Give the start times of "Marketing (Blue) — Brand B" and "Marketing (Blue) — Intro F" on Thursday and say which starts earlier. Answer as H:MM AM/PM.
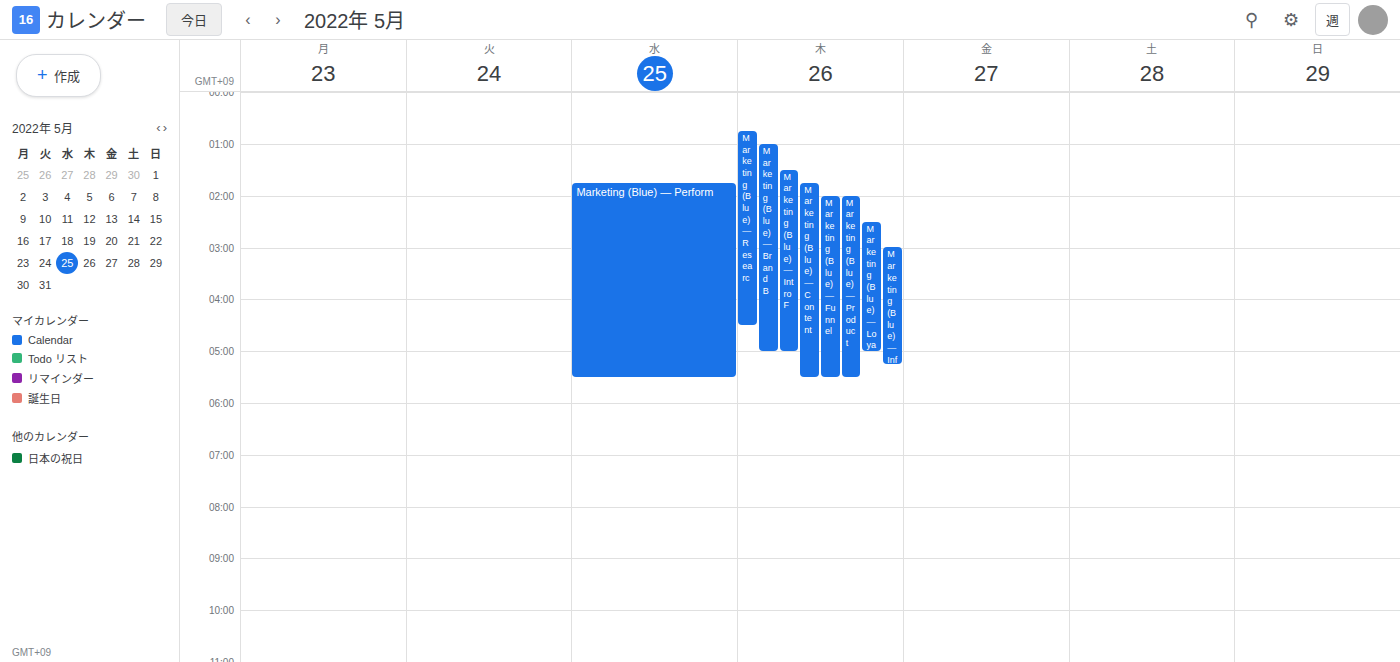
"Marketing (Blue) — Brand B" 1:00 AM; "Marketing (Blue) — Intro F" 1:30 AM.